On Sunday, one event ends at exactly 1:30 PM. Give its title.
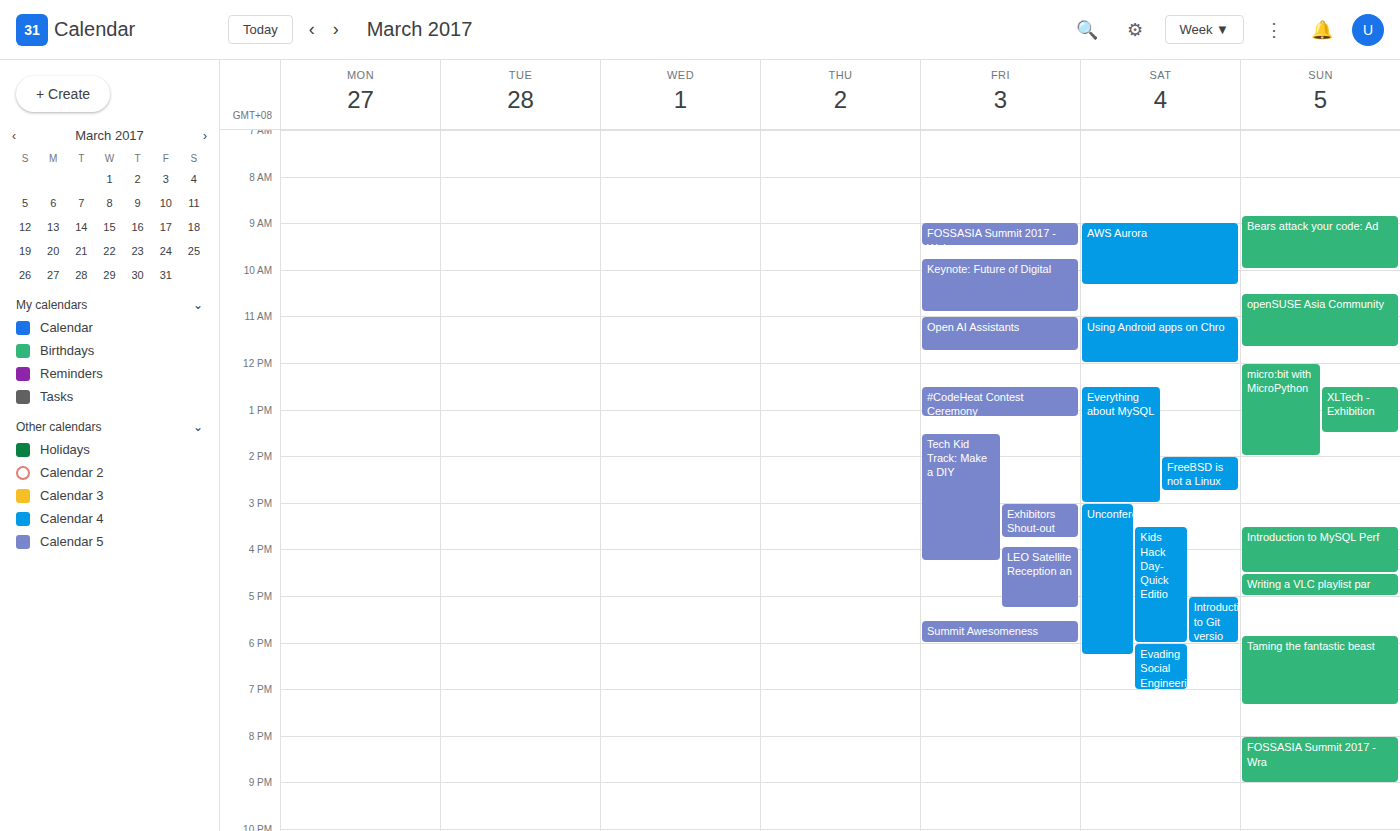
"XLTech - Exhibition"